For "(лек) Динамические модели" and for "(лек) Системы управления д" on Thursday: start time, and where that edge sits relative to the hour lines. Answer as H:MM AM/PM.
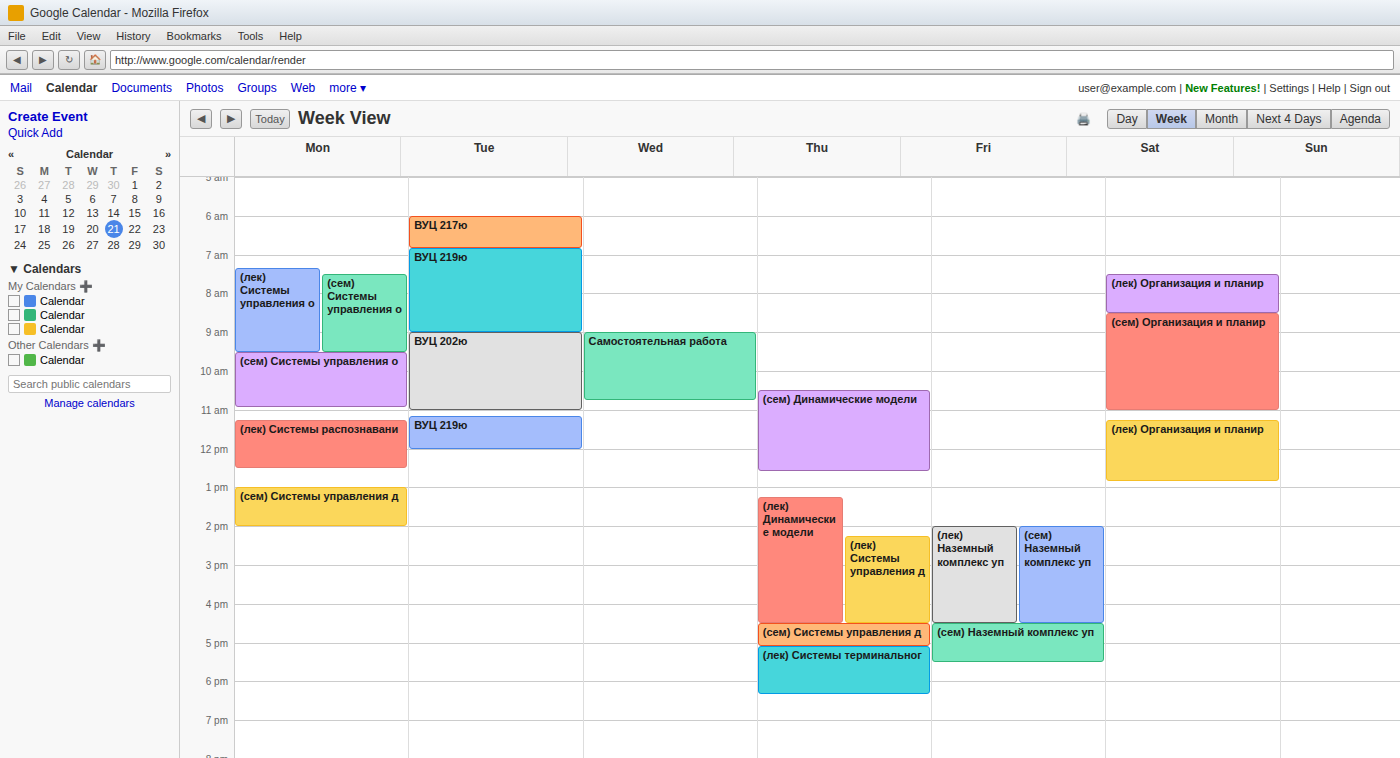
"(лек) Динамические модели": 1:15 PM, neither: a quarter of the way from the 1 PM line to the 2 PM line. "(лек) Системы управления д": 2:15 PM, neither: a quarter of the way from the 2 PM line to the 3 PM line.